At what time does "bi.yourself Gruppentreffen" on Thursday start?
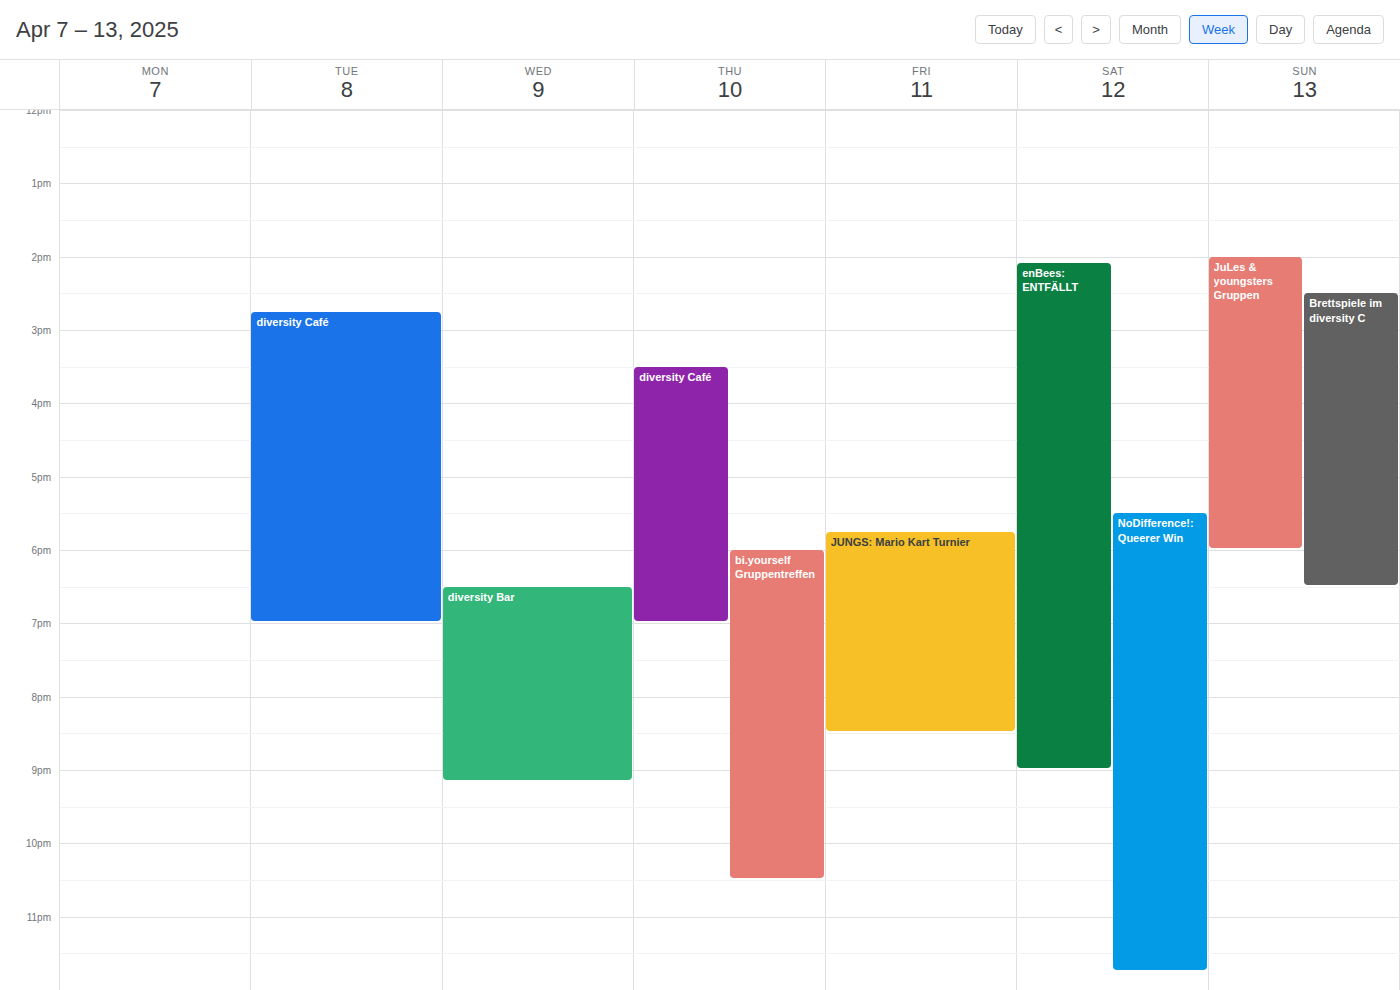
6:00 PM